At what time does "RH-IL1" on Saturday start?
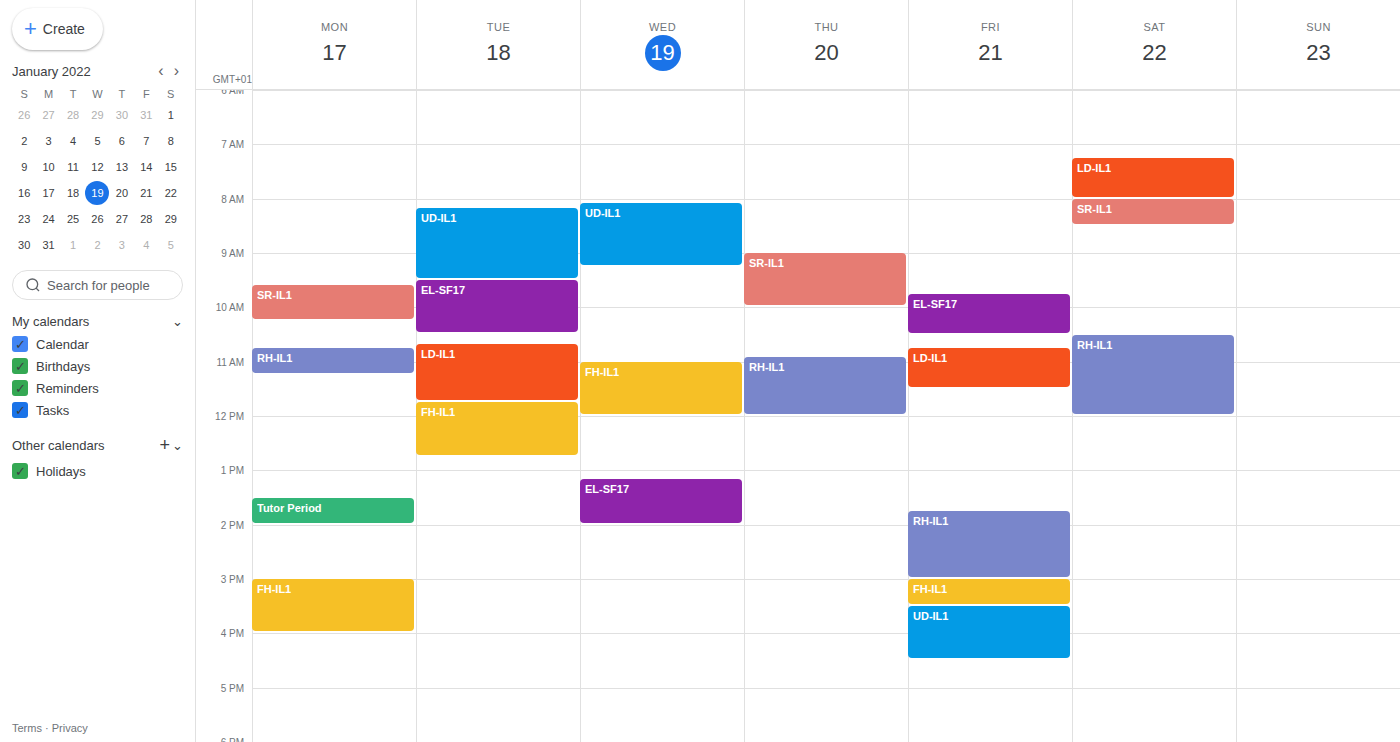
10:30